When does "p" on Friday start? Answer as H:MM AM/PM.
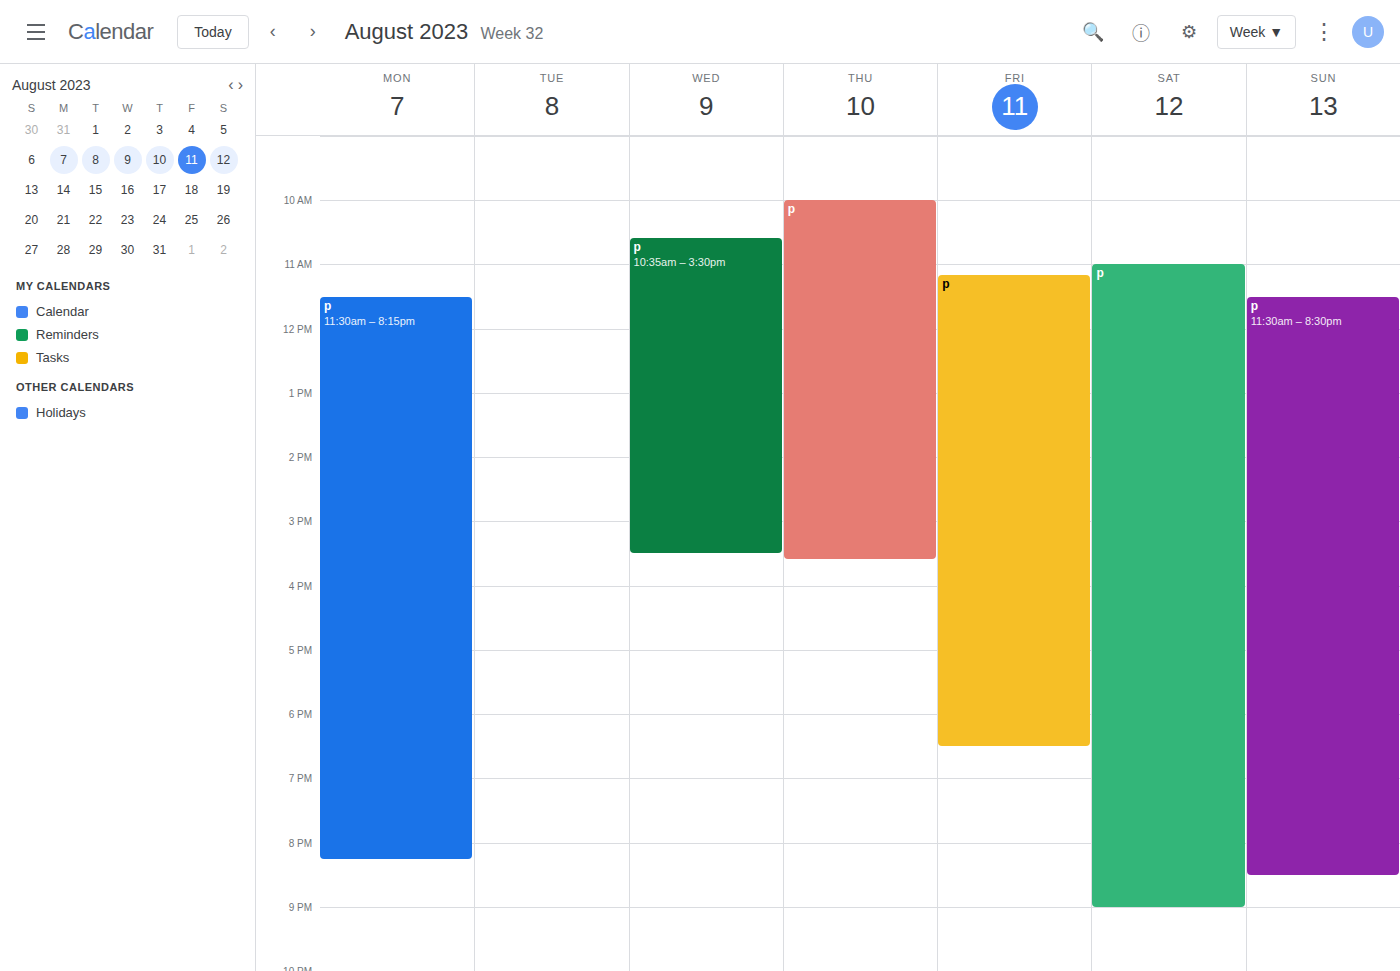
11:10 AM